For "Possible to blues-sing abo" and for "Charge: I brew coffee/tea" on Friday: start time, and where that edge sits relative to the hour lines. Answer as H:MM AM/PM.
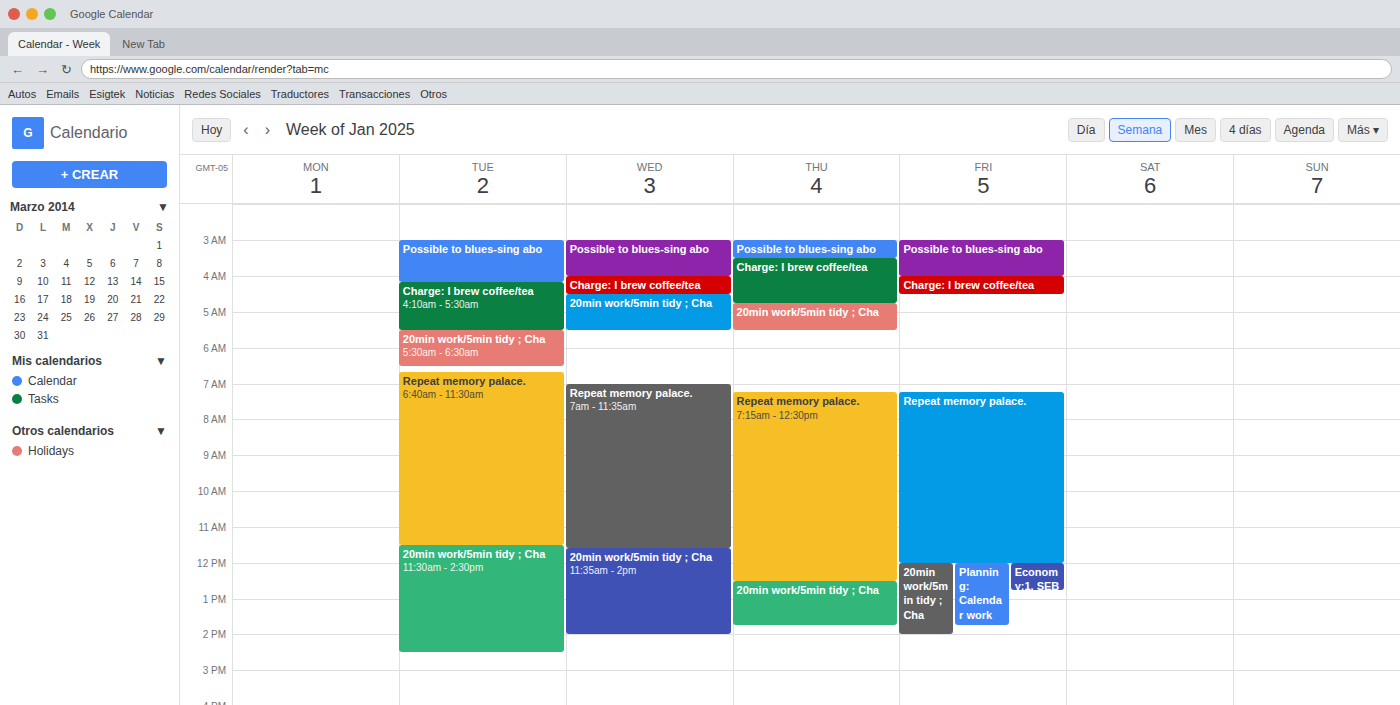
"Possible to blues-sing abo": 3:00 AM, exactly on the 3 AM line. "Charge: I brew coffee/tea": 4:00 AM, exactly on the 4 AM line.